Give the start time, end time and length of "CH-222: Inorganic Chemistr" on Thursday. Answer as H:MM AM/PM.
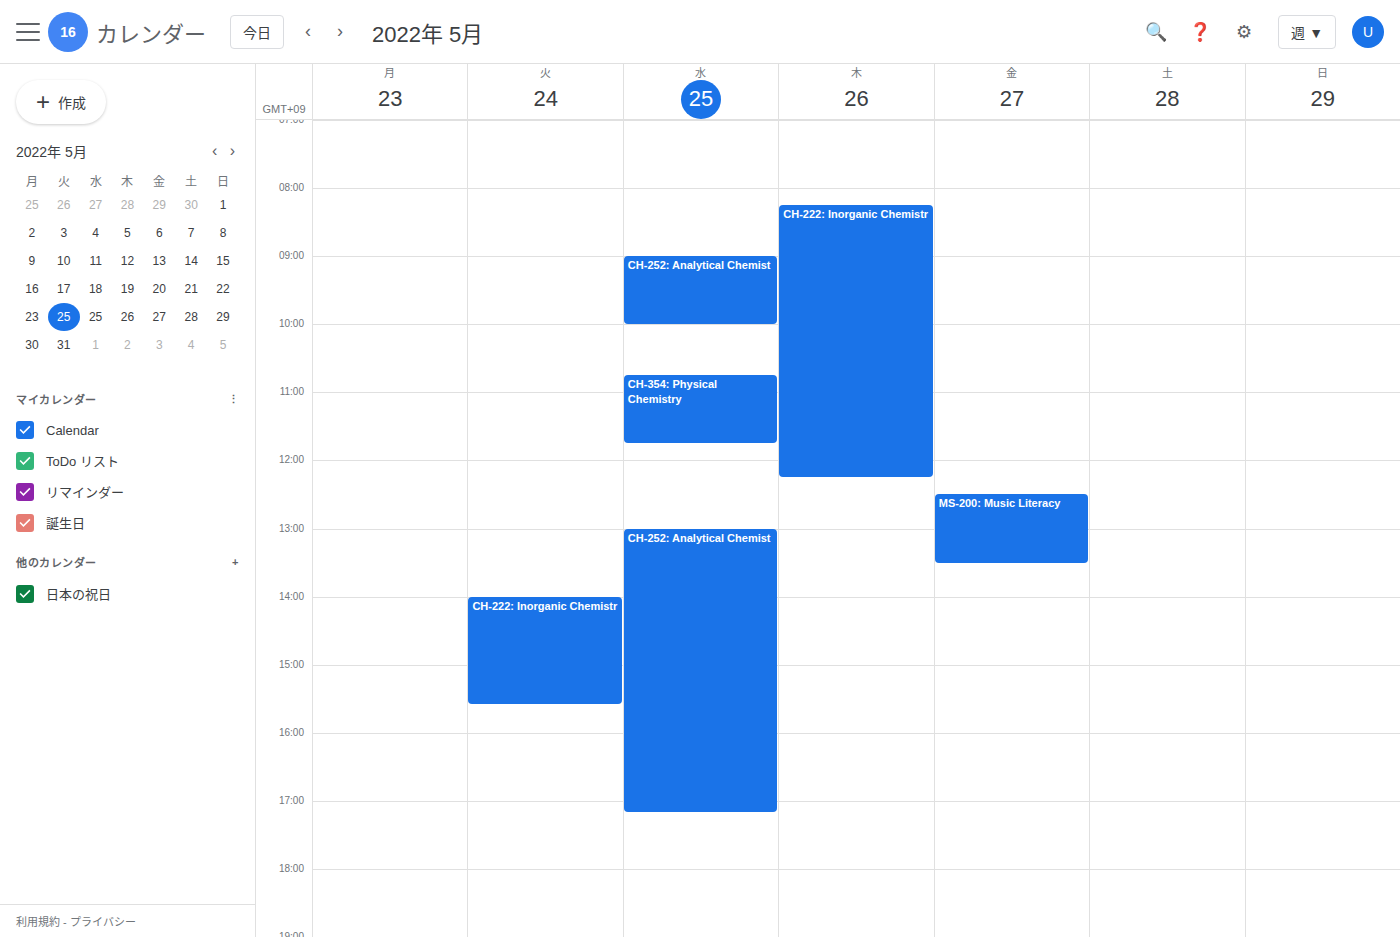
8:15 AM to 12:15 PM, 4 hours